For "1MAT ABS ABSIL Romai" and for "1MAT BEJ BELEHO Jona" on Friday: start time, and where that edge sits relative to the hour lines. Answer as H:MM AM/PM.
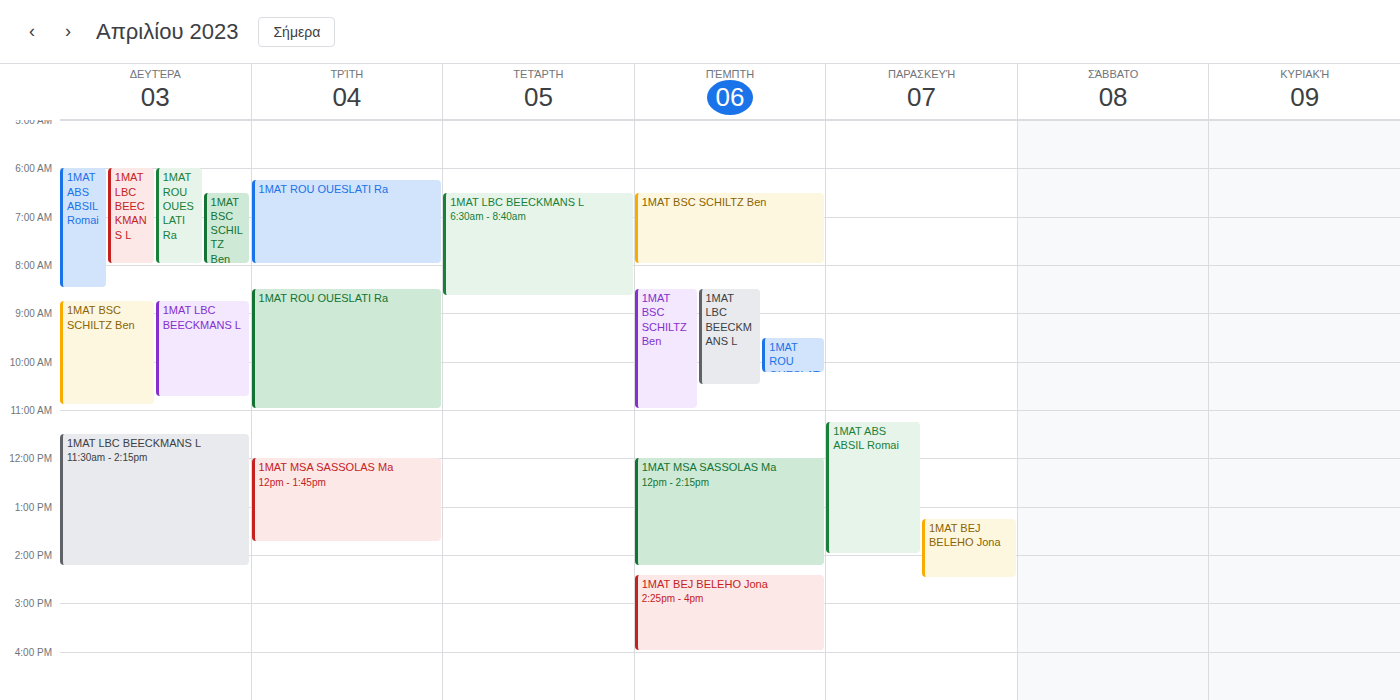
"1MAT ABS ABSIL Romai": 11:15 AM, neither: a quarter of the way from the 11 AM line to the 12 PM line. "1MAT BEJ BELEHO Jona": 1:15 PM, neither: a quarter of the way from the 1 PM line to the 2 PM line.